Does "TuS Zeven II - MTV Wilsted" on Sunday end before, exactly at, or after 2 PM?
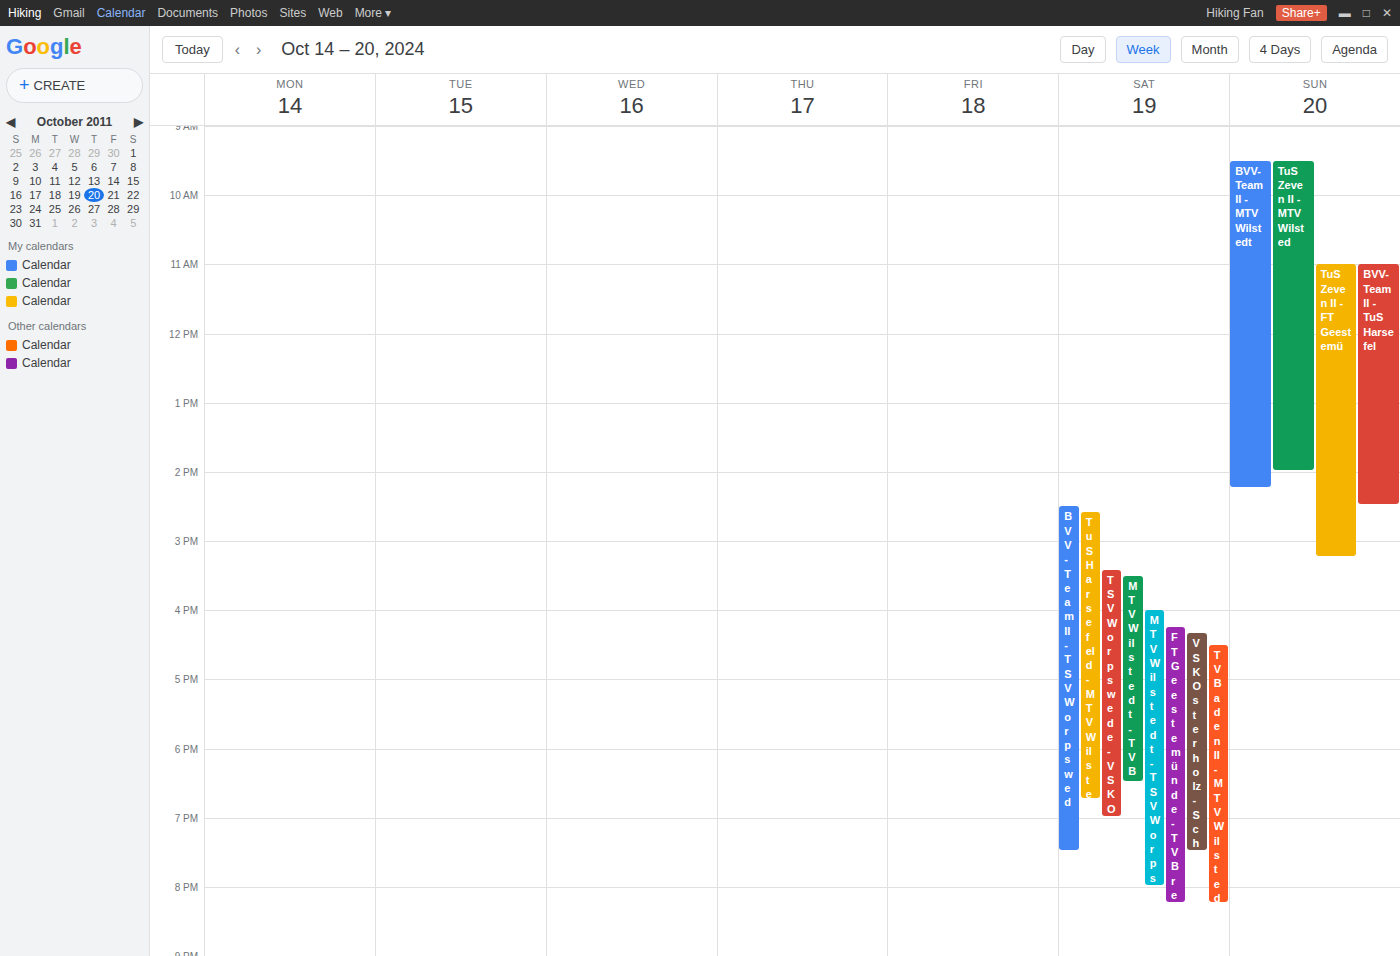
2:00 PM -- exactly at 2 PM, on the 2 PM line.